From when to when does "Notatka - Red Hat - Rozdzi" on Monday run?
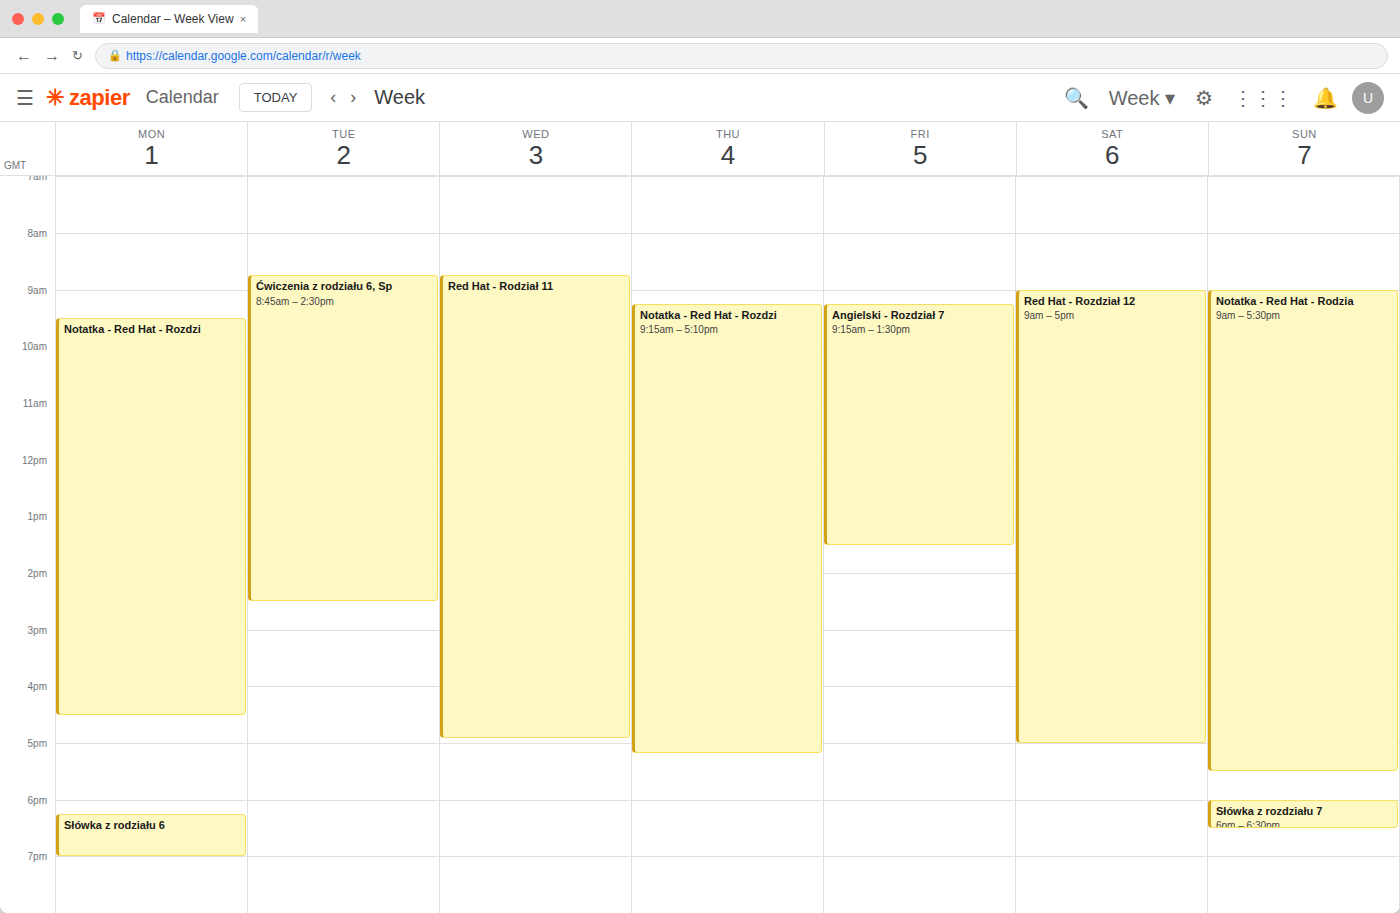
9:30 AM to 4:30 PM